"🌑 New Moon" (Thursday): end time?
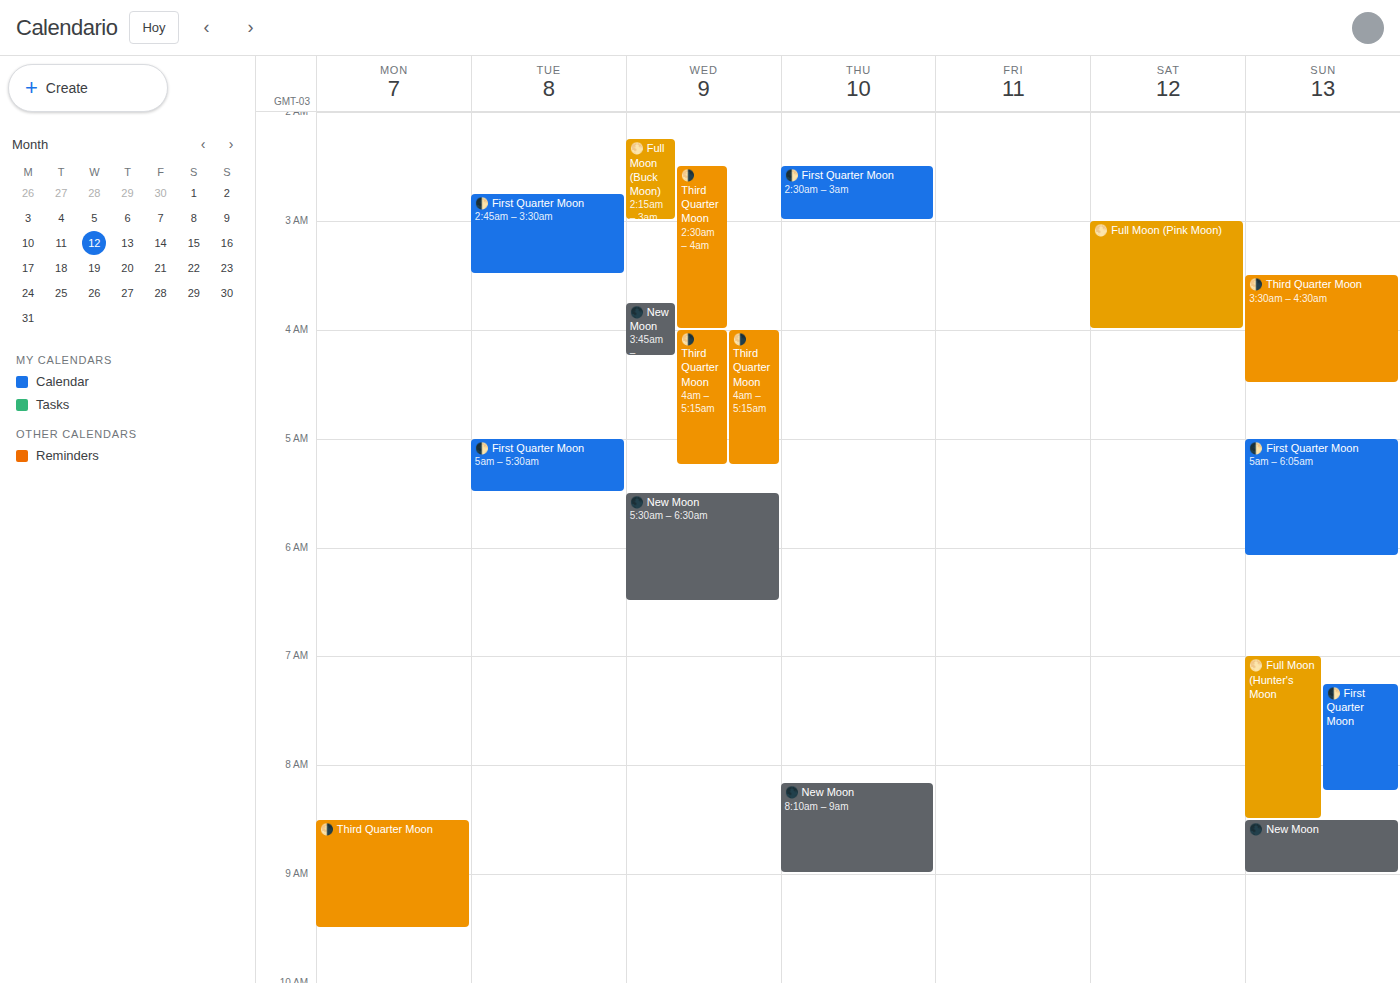
09:00